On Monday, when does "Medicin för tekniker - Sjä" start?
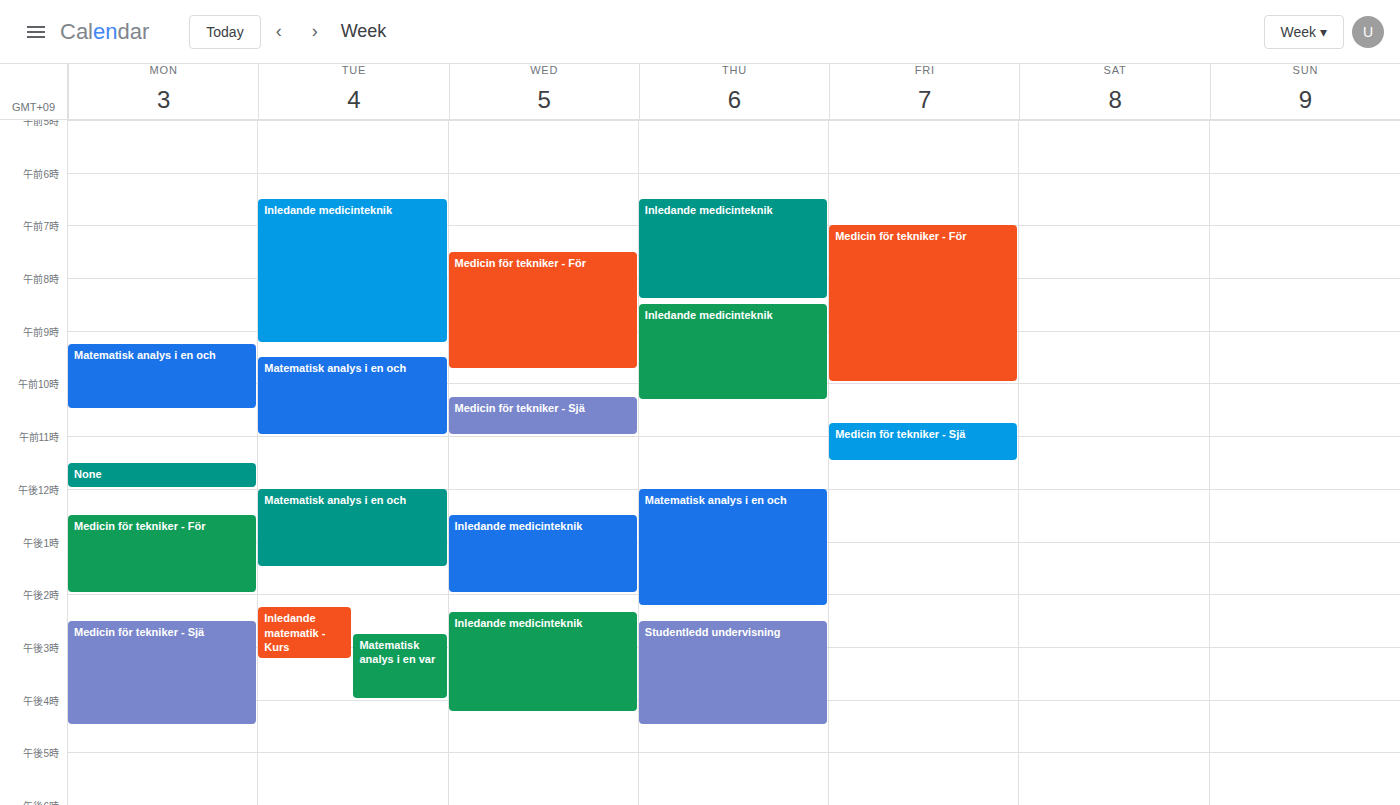
2:30 PM